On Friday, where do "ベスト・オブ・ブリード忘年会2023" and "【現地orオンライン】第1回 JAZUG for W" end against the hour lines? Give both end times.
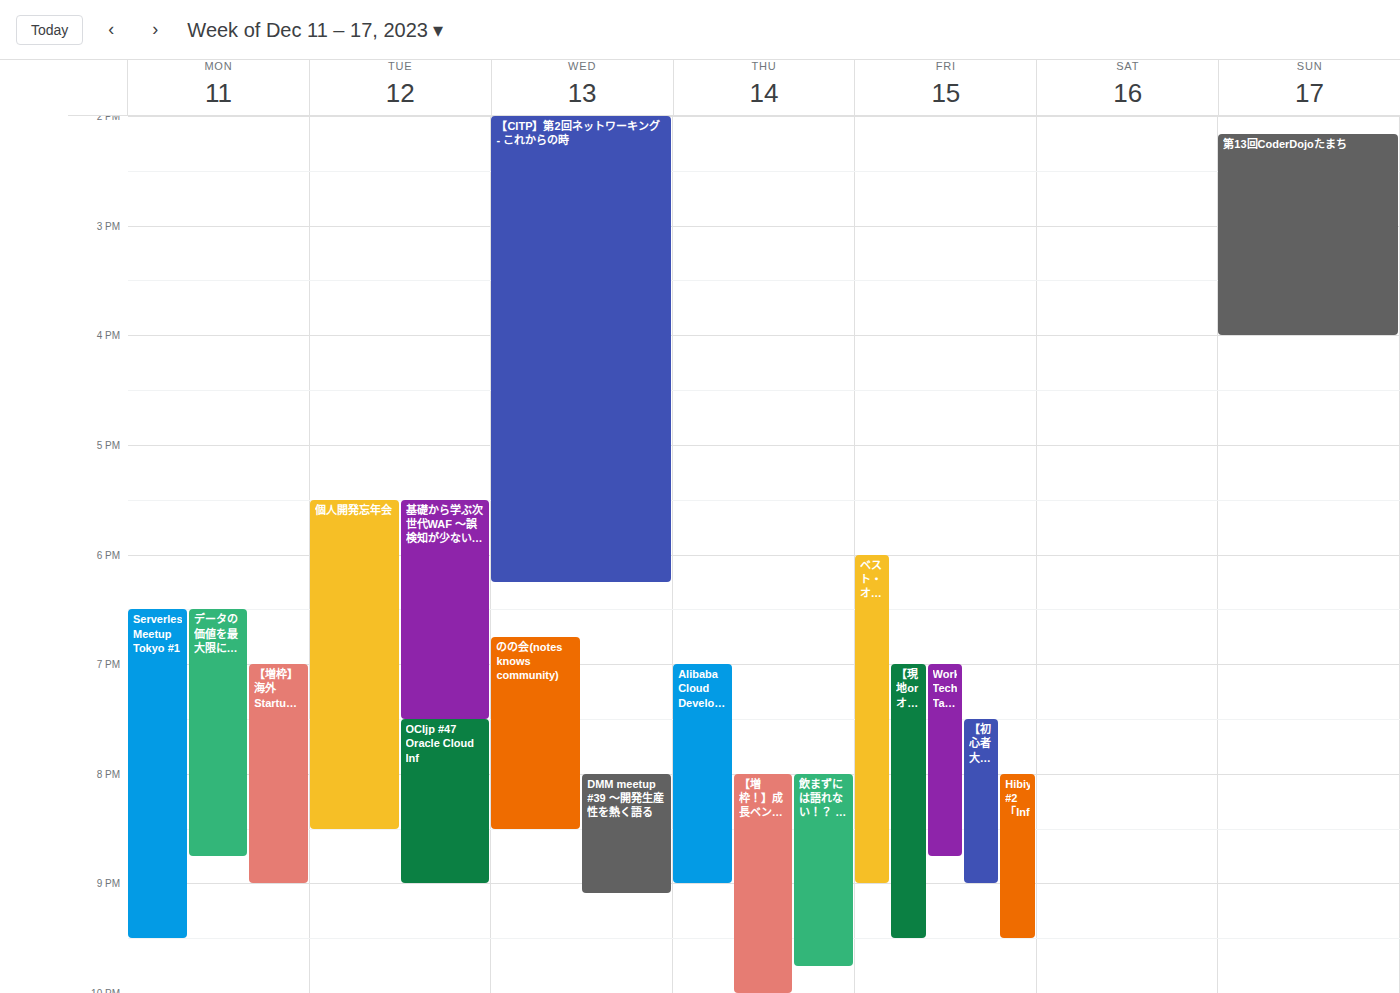
"ベスト・オブ・ブリード忘年会2023": 21:00, exactly on the 21:00 line. "【現地orオンライン】第1回 JAZUG for W": 21:30, halfway between the 21:00 and 22:00 lines.